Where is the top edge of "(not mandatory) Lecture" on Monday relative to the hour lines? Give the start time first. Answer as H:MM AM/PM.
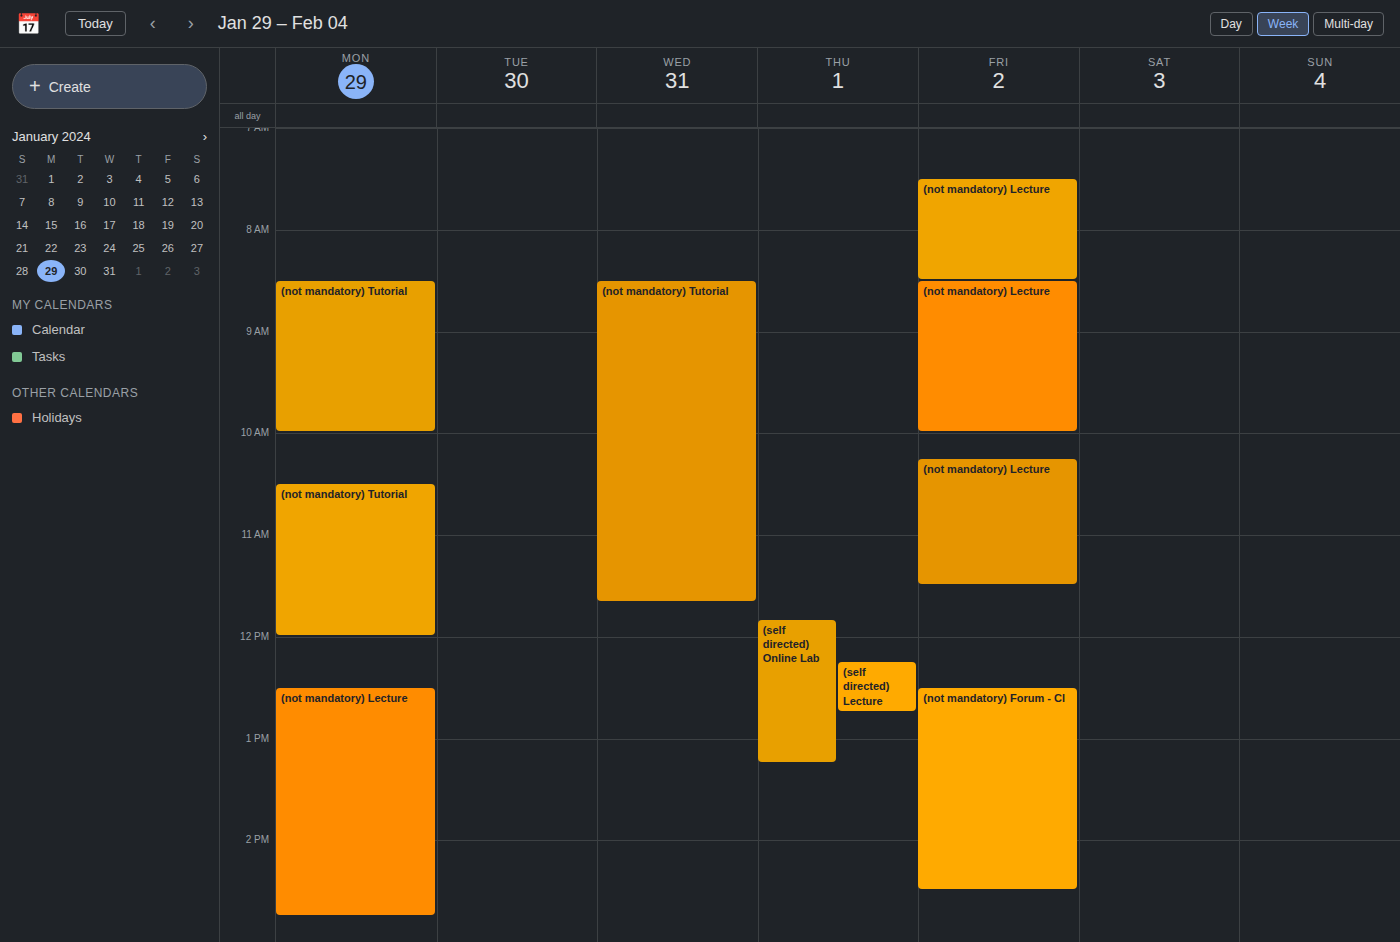
12:30 PM -- halfway between the 12 PM and 1 PM lines.